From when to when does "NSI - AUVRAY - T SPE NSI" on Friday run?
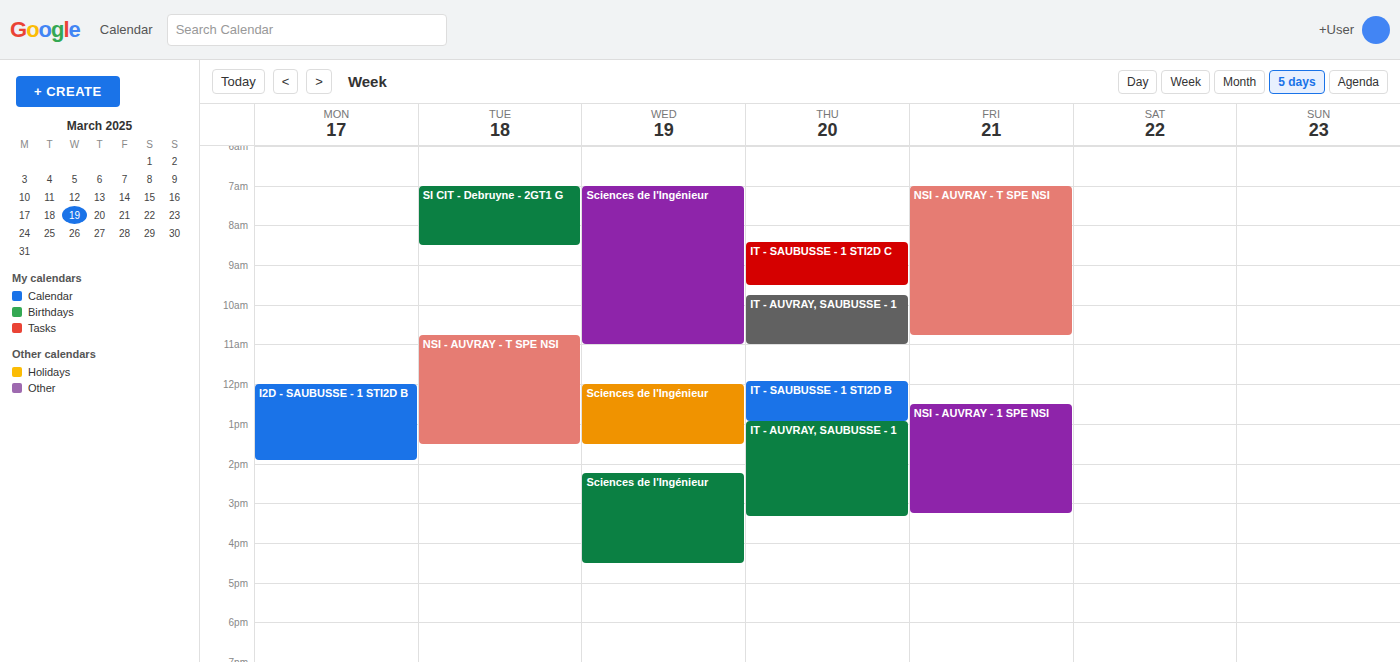
7:00 AM to 10:45 AM